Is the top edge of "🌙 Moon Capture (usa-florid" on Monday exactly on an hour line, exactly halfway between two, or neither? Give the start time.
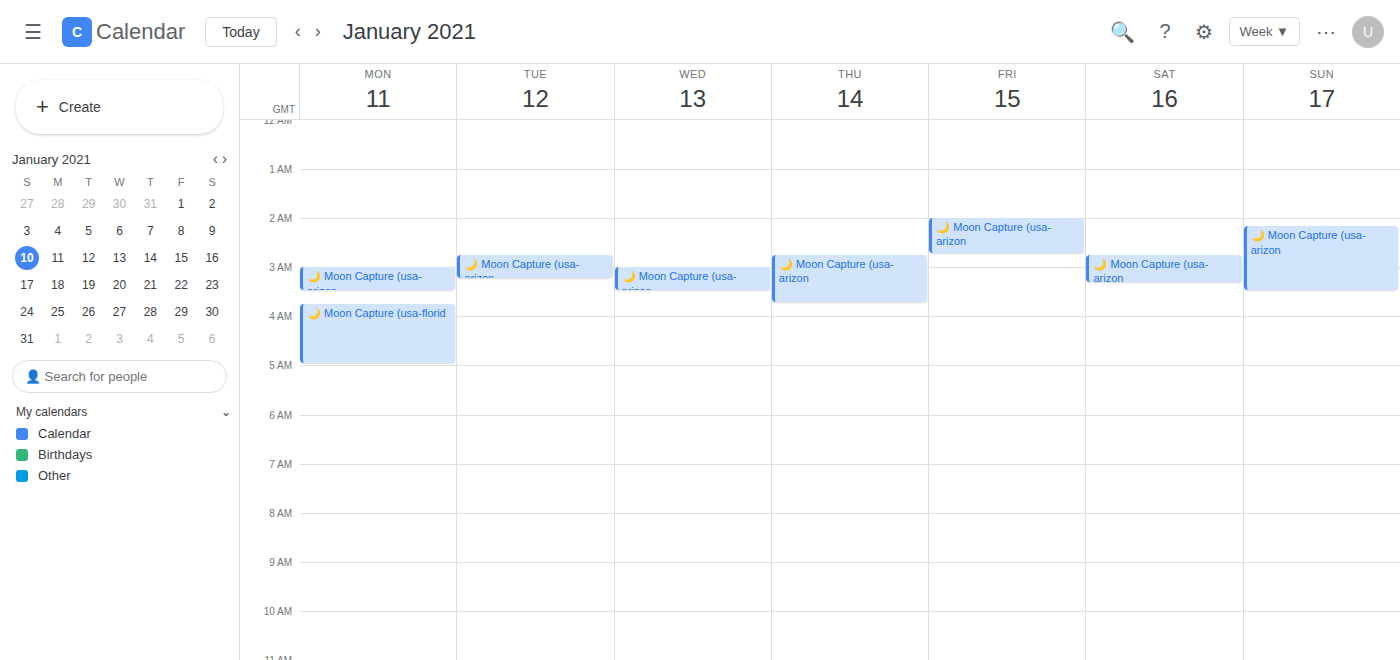
3:45 AM -- neither: three quarters of the way from the 3 AM line to the 4 AM line.